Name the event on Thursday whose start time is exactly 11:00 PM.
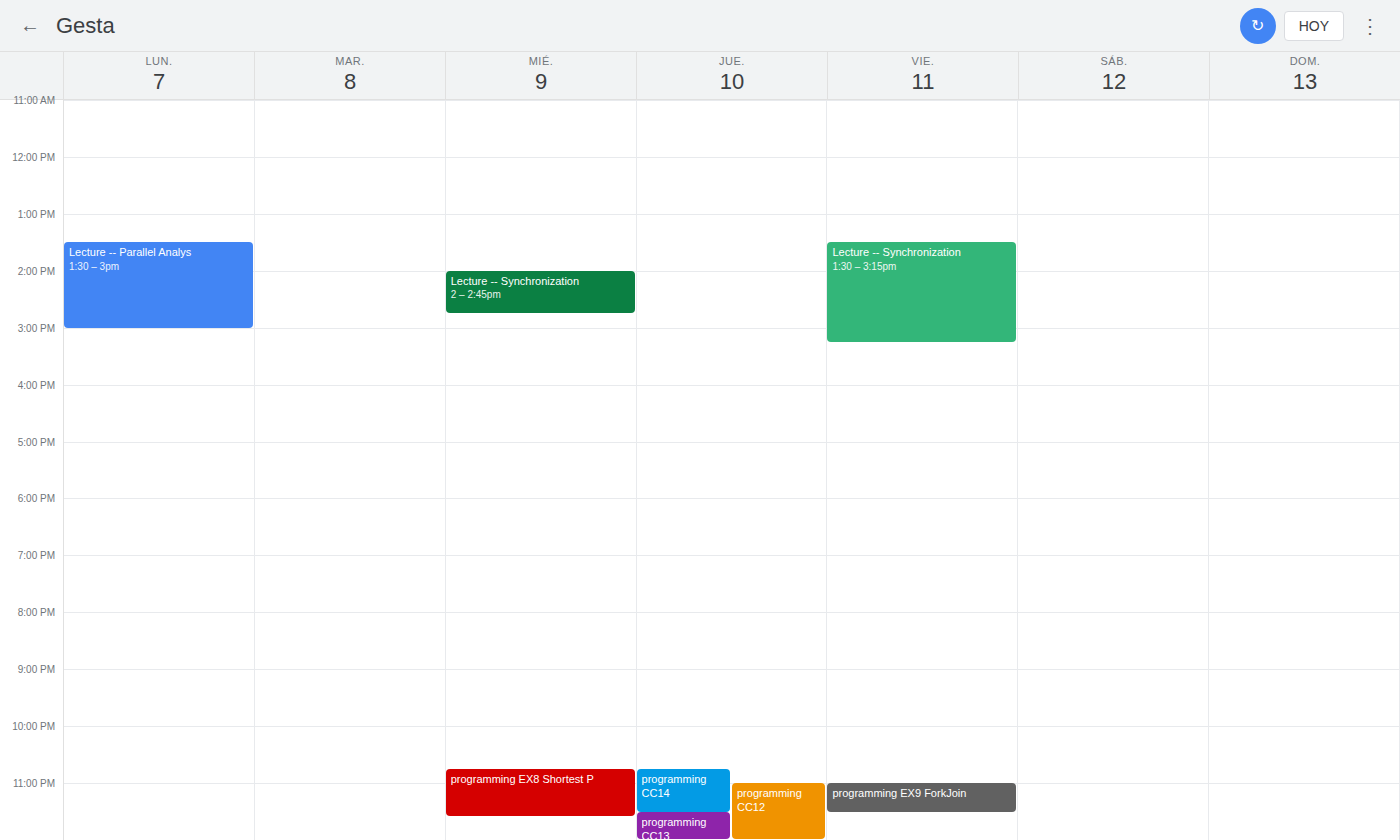
"programming CC12"